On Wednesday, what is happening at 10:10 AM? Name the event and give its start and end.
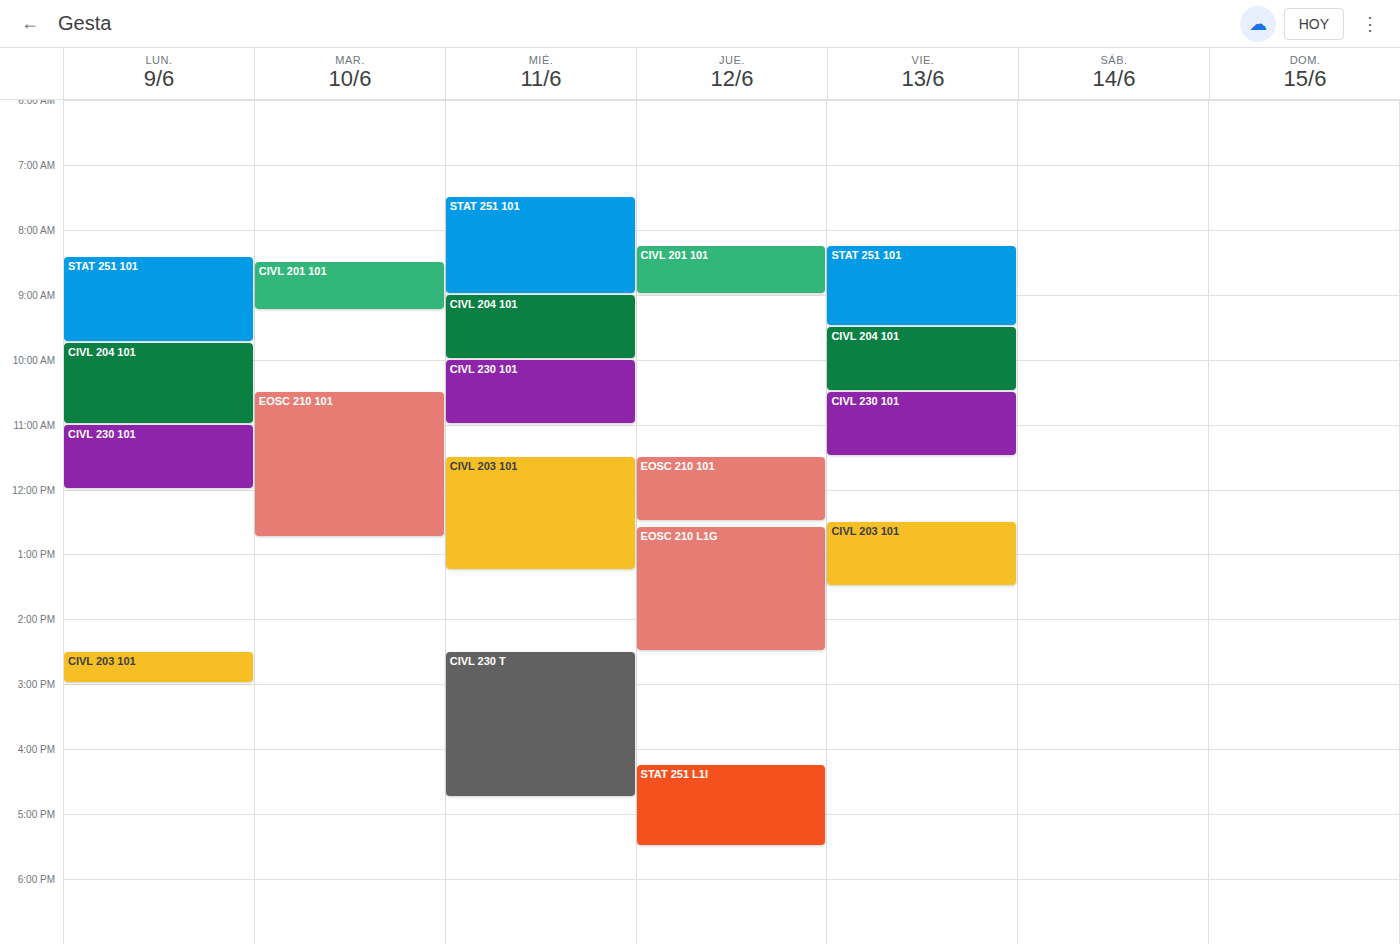
"CIVL 230 101", 10:00 AM to 11:00 AM